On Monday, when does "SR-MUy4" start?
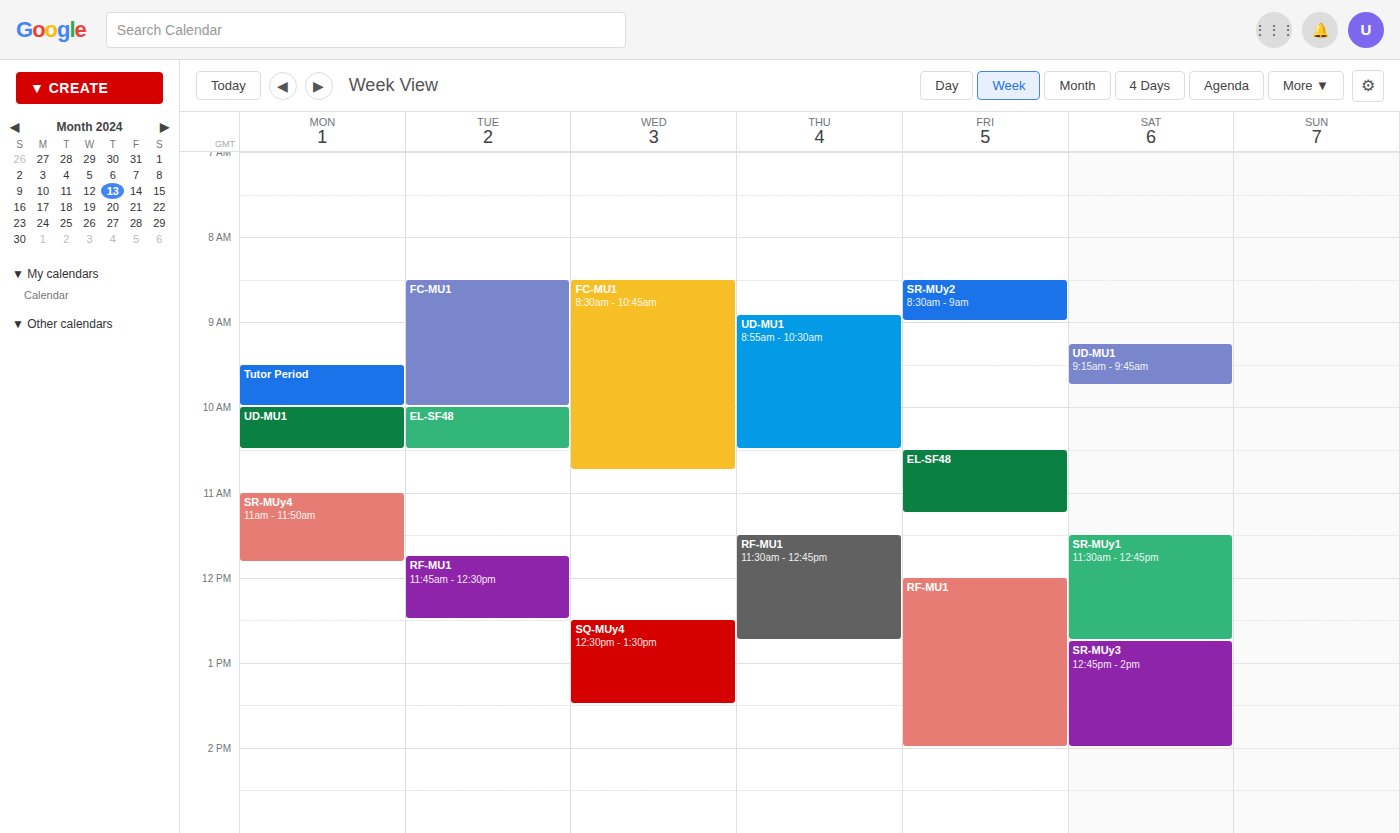
11:00 AM